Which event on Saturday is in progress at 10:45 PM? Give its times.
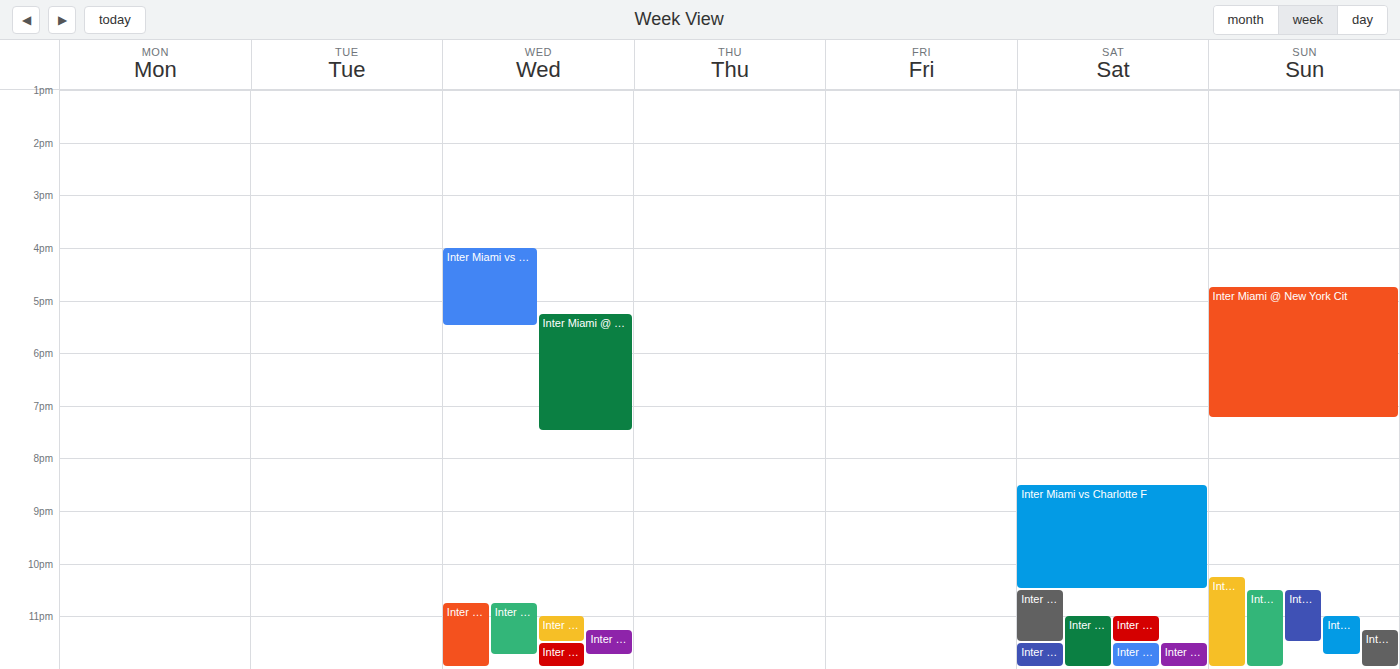
"Inter Miami vs Orlando Cit", 10:30 PM to 11:30 PM